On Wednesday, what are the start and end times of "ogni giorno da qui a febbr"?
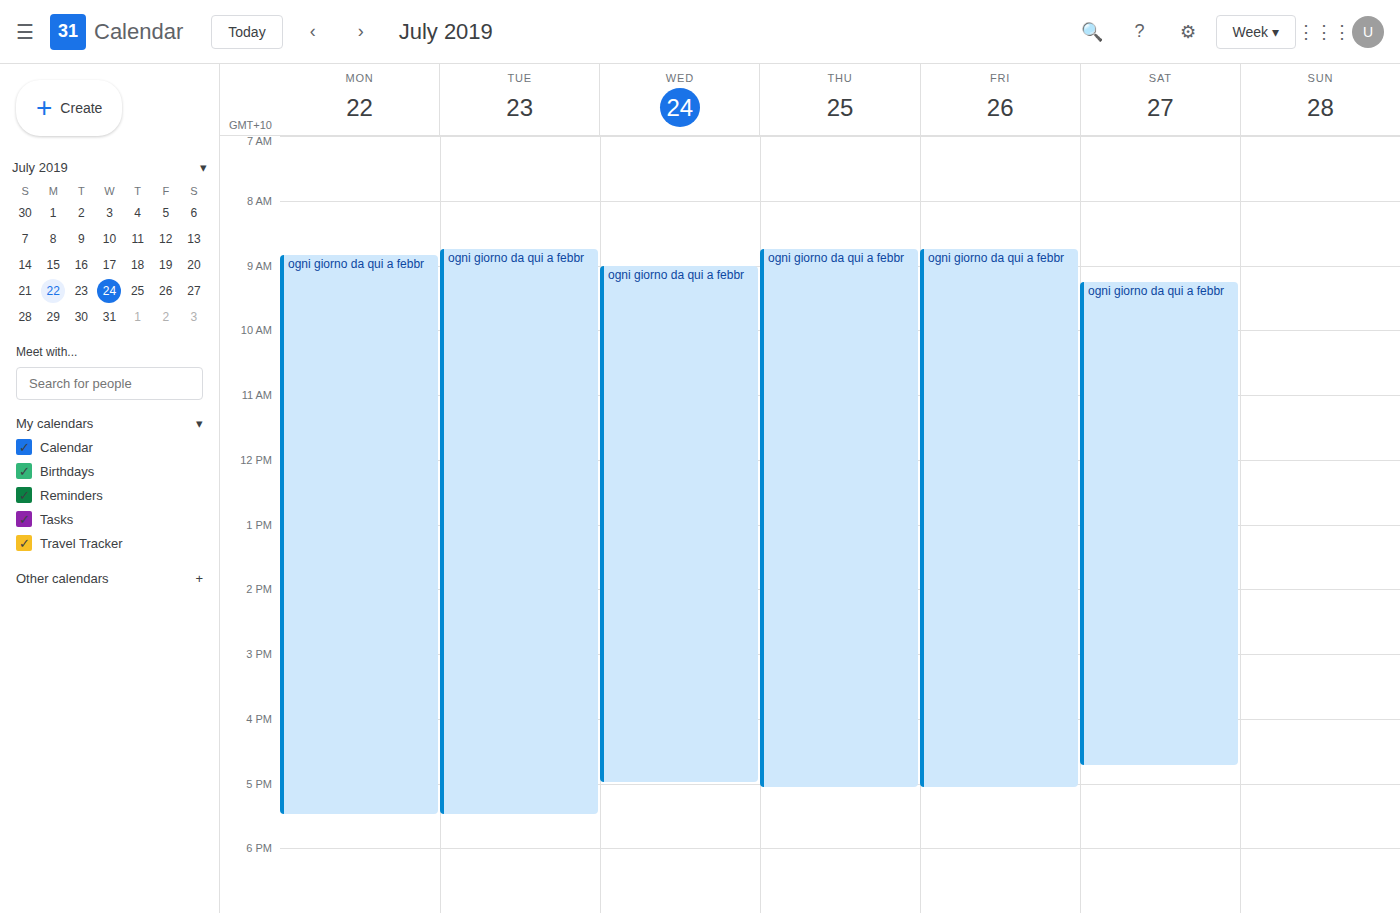
9:00 AM to 5:00 PM